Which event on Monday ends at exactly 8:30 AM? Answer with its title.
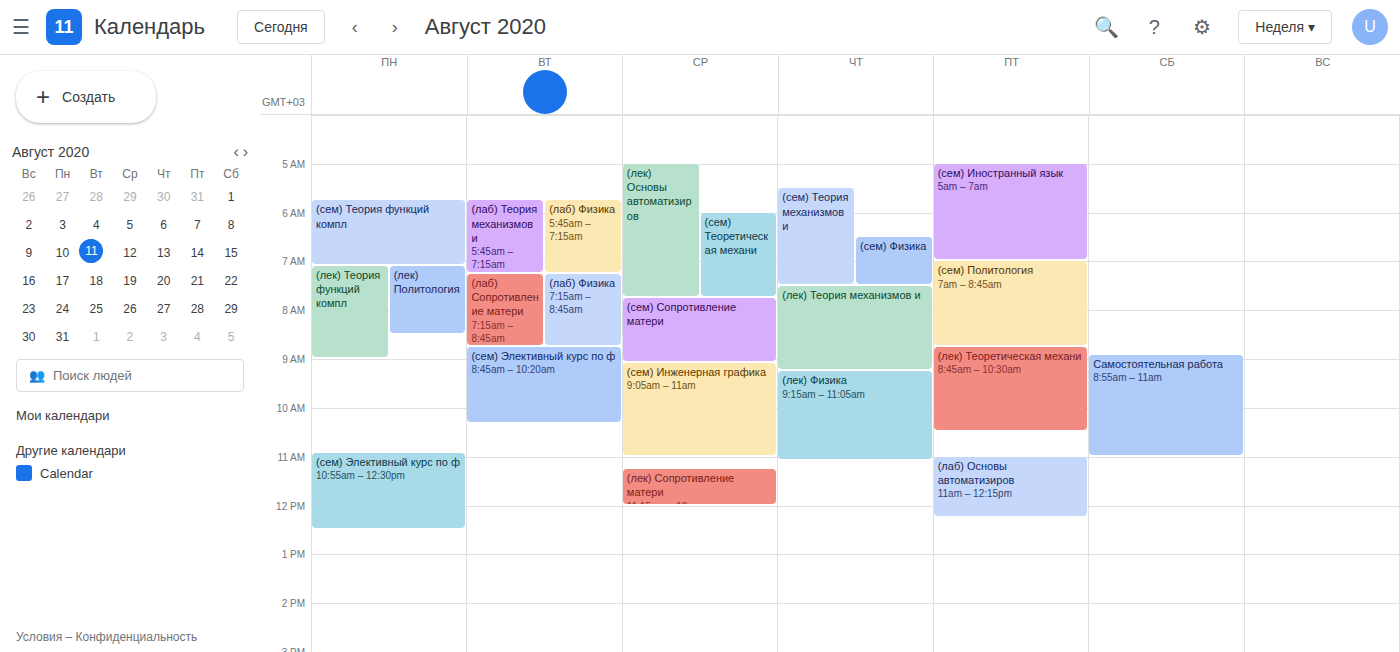
"(лек) Политология"